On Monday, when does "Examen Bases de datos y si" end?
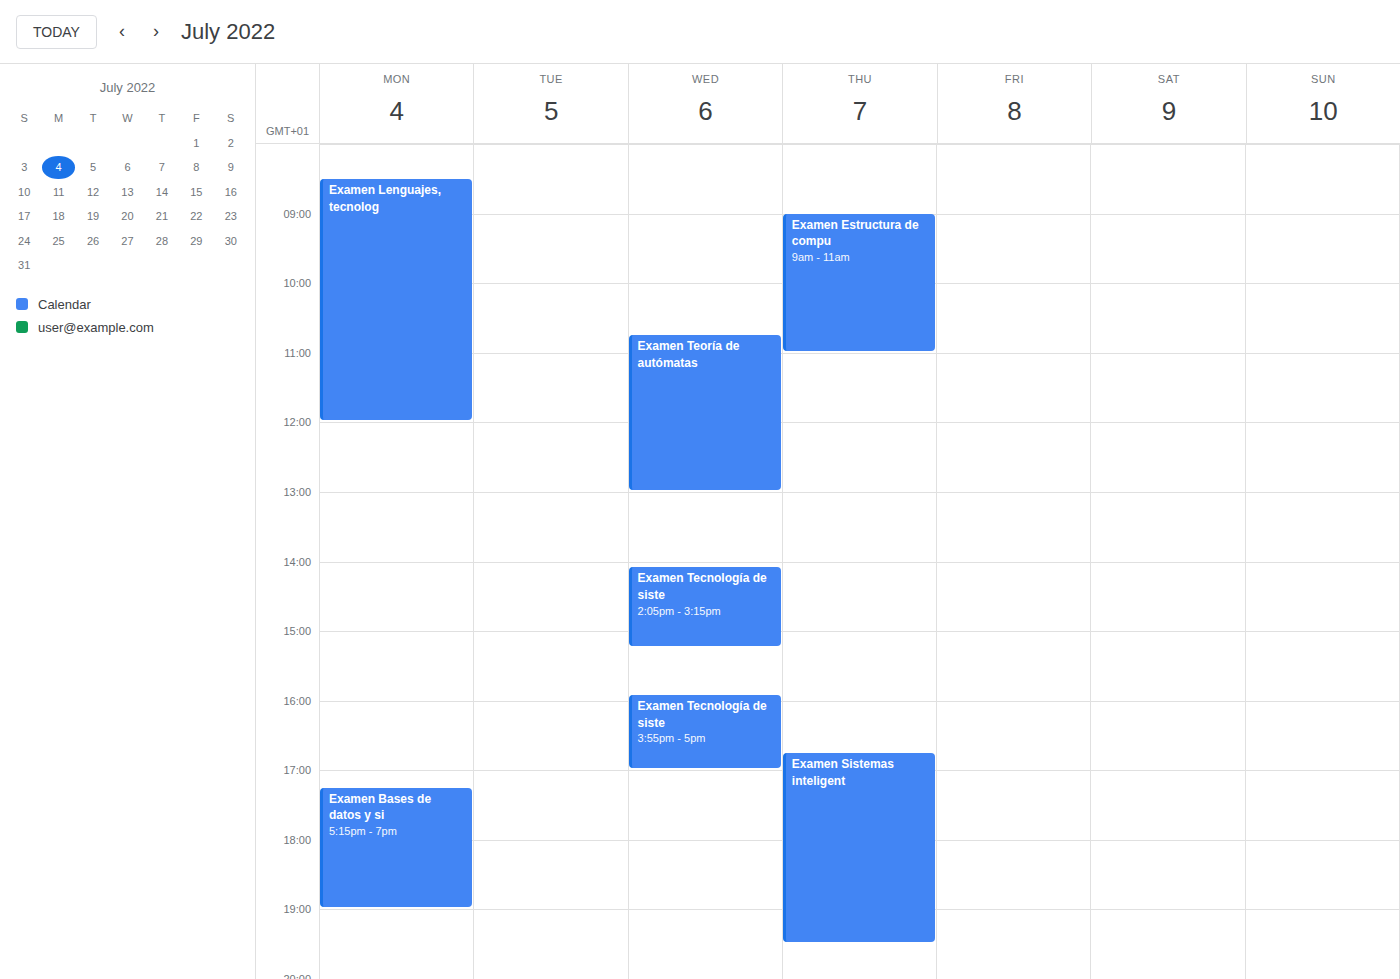
7:00 PM